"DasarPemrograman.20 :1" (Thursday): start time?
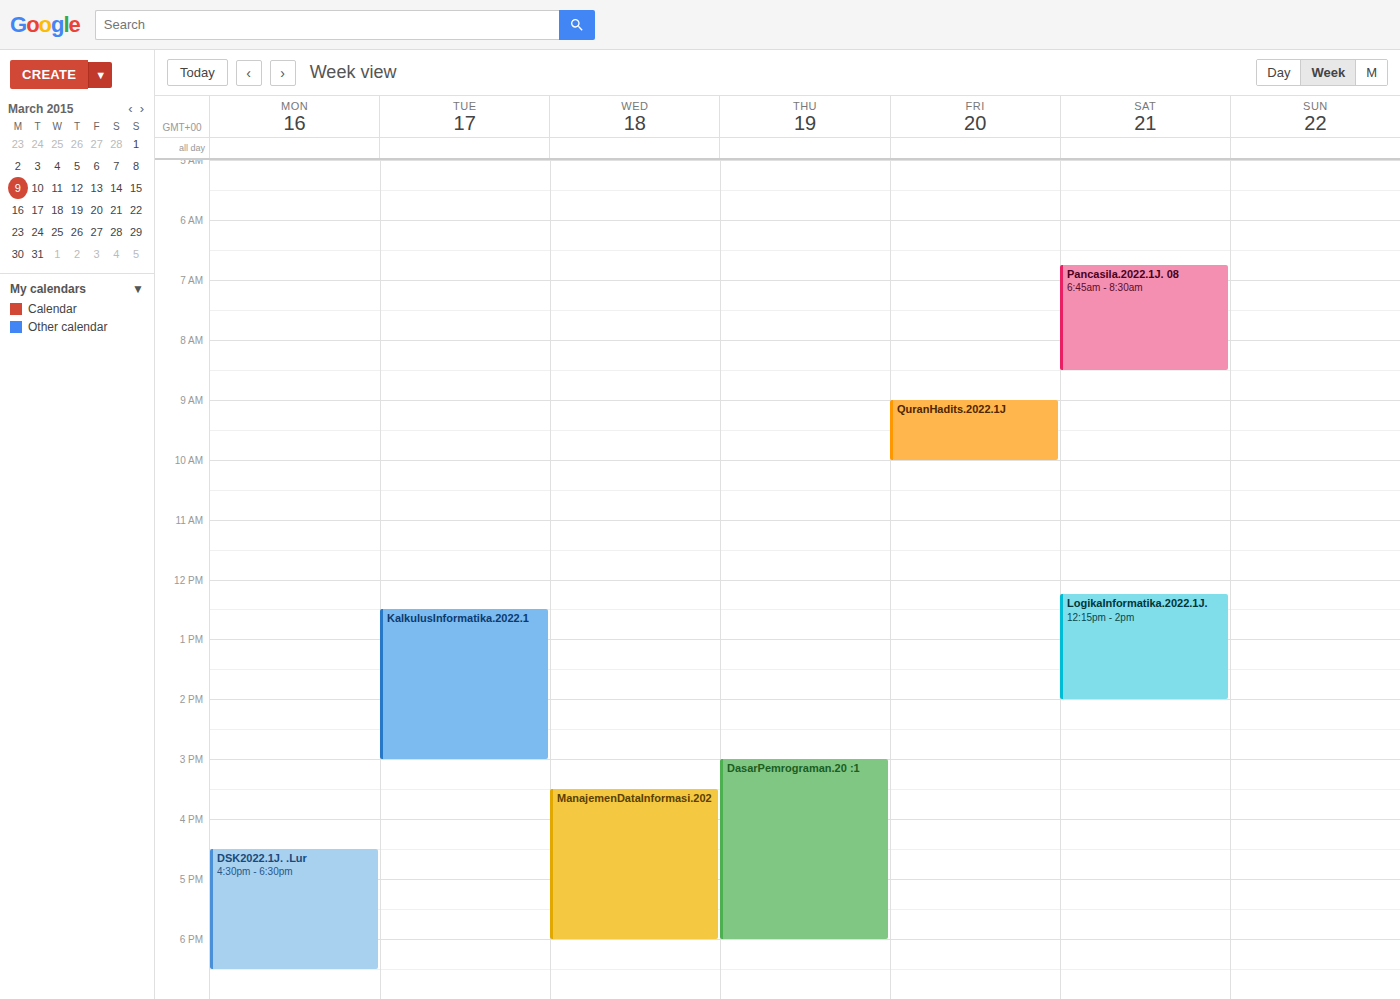
3:00 PM